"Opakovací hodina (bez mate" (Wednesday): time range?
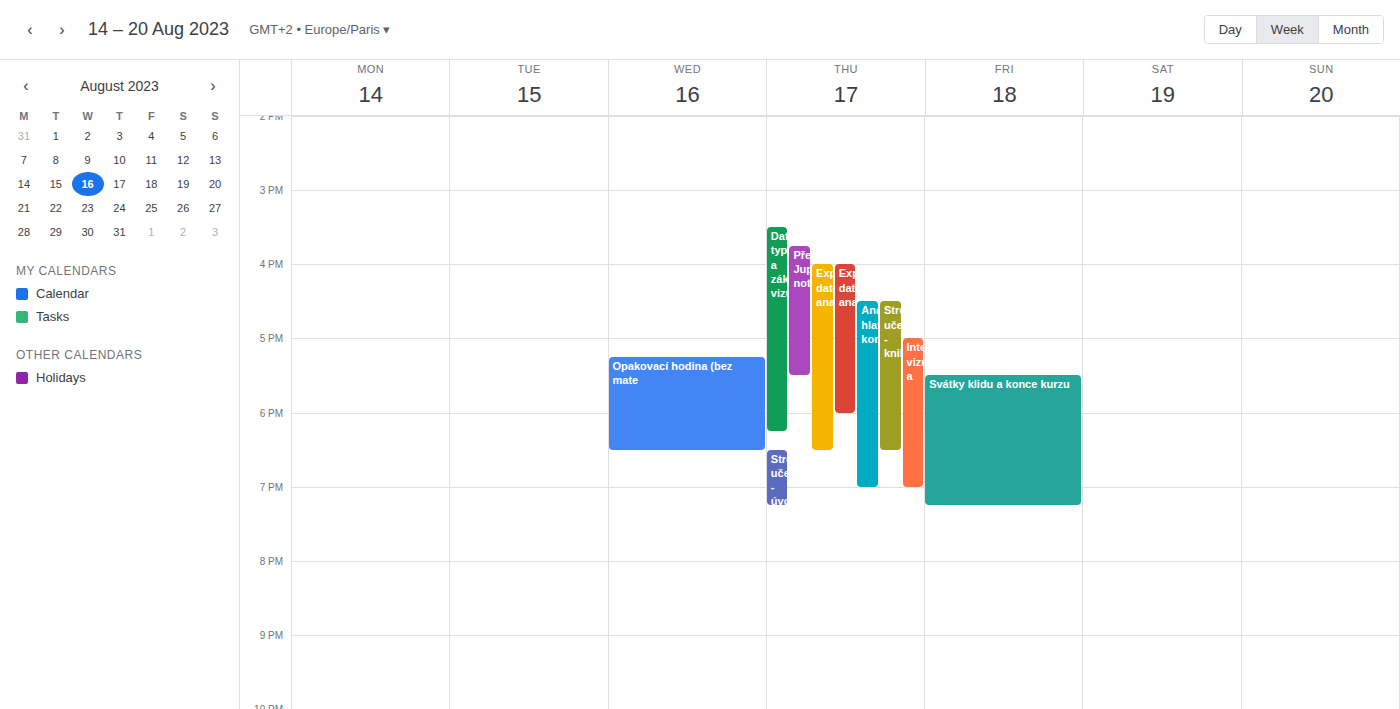
5:15 PM to 6:30 PM